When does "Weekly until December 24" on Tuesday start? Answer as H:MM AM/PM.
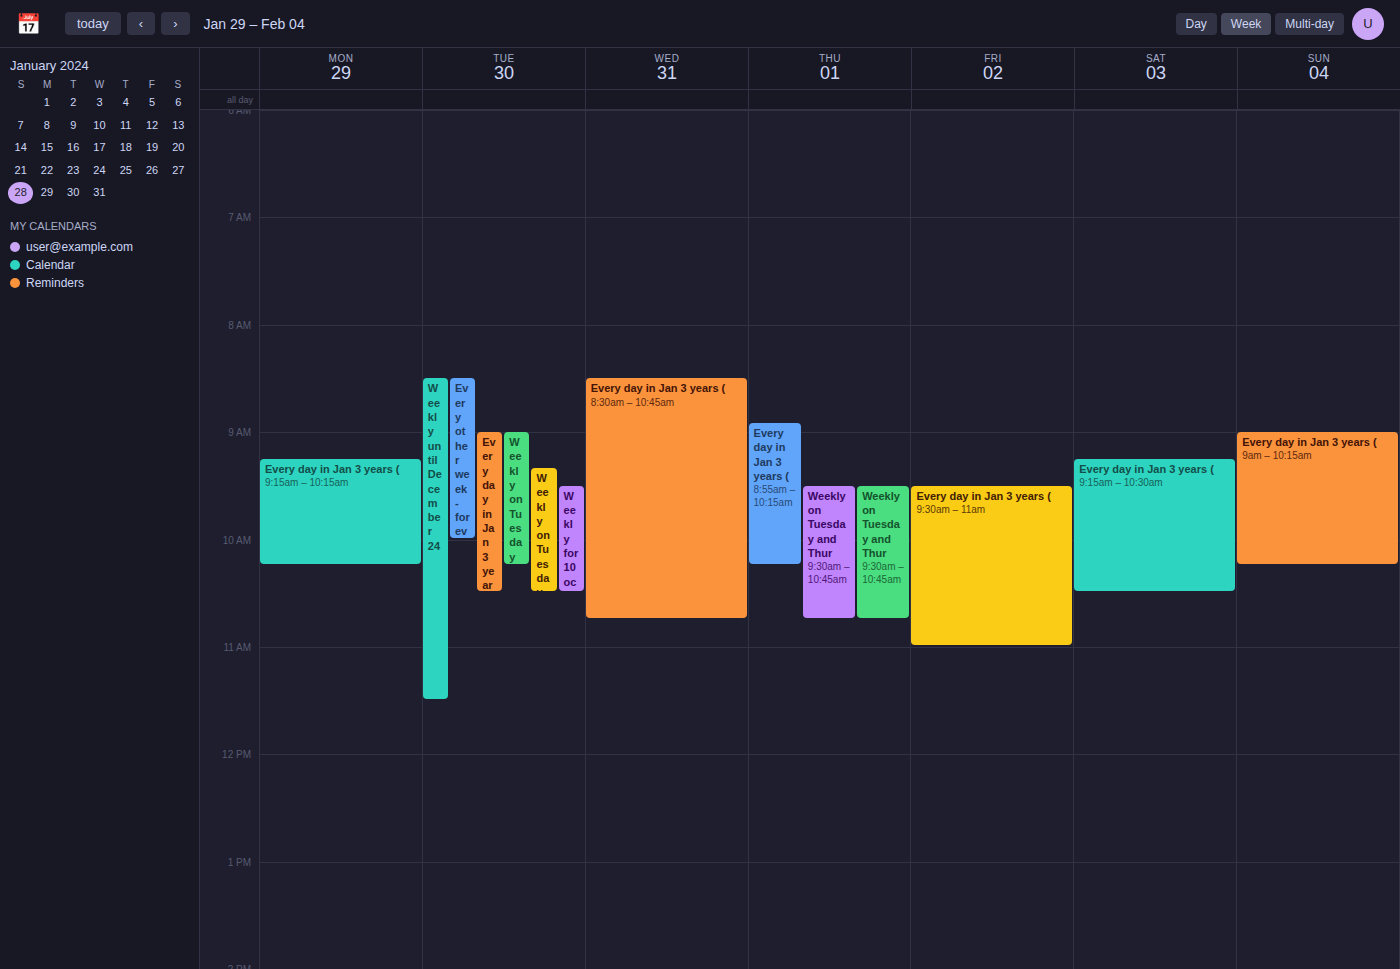
8:30 AM